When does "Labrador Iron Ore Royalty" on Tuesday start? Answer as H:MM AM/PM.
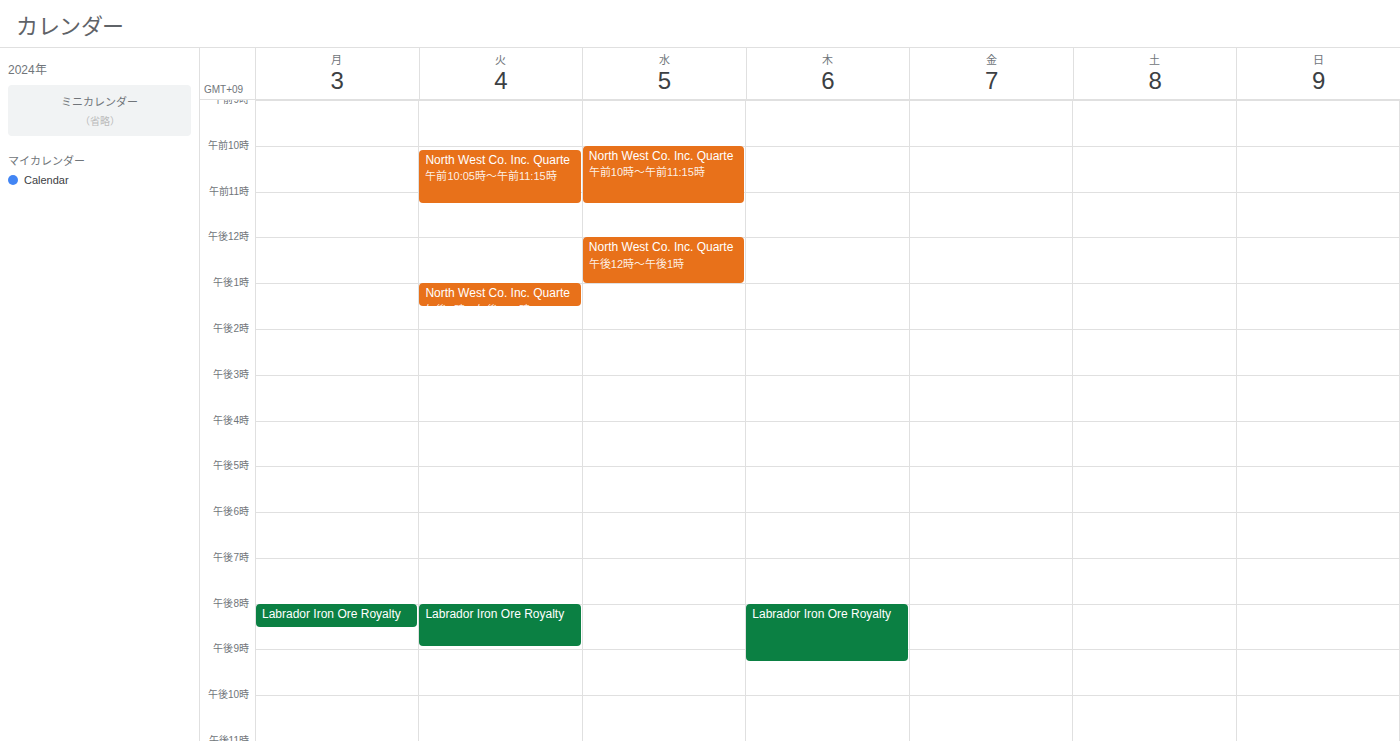
8:00 PM